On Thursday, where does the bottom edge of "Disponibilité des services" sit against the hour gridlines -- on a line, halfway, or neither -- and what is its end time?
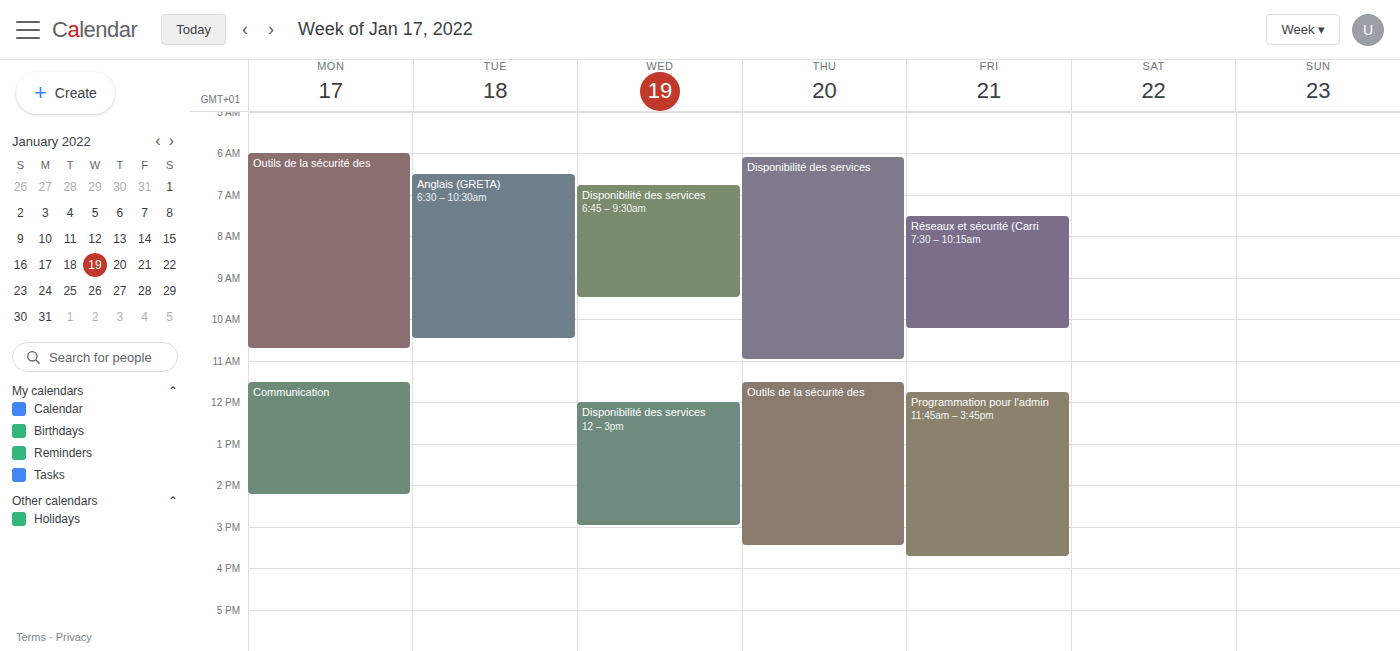
11:00 -- exactly on the 11:00 line.